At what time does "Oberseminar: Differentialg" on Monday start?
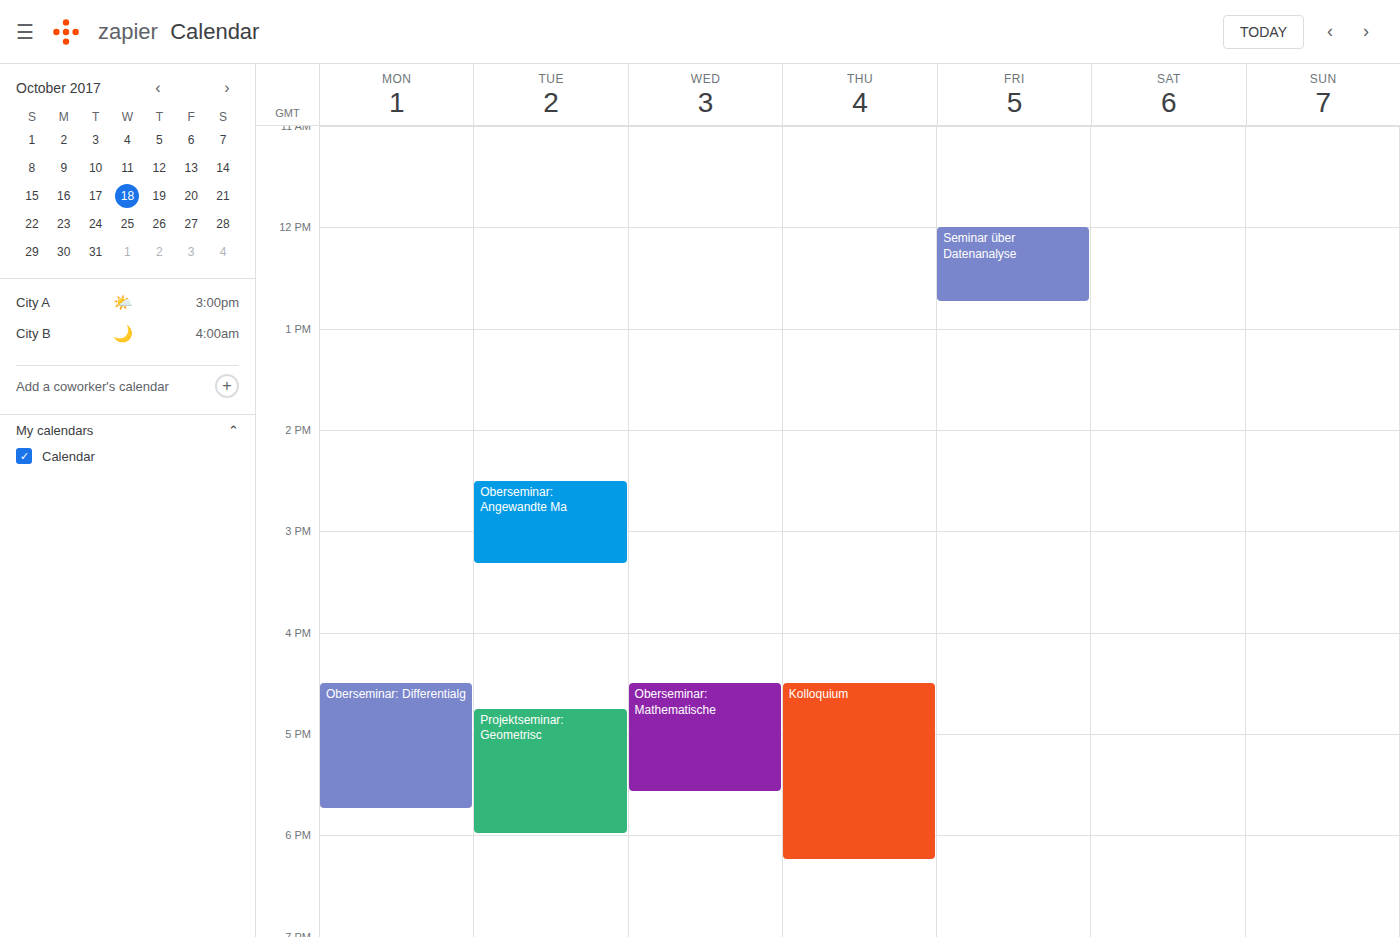
4:30 PM